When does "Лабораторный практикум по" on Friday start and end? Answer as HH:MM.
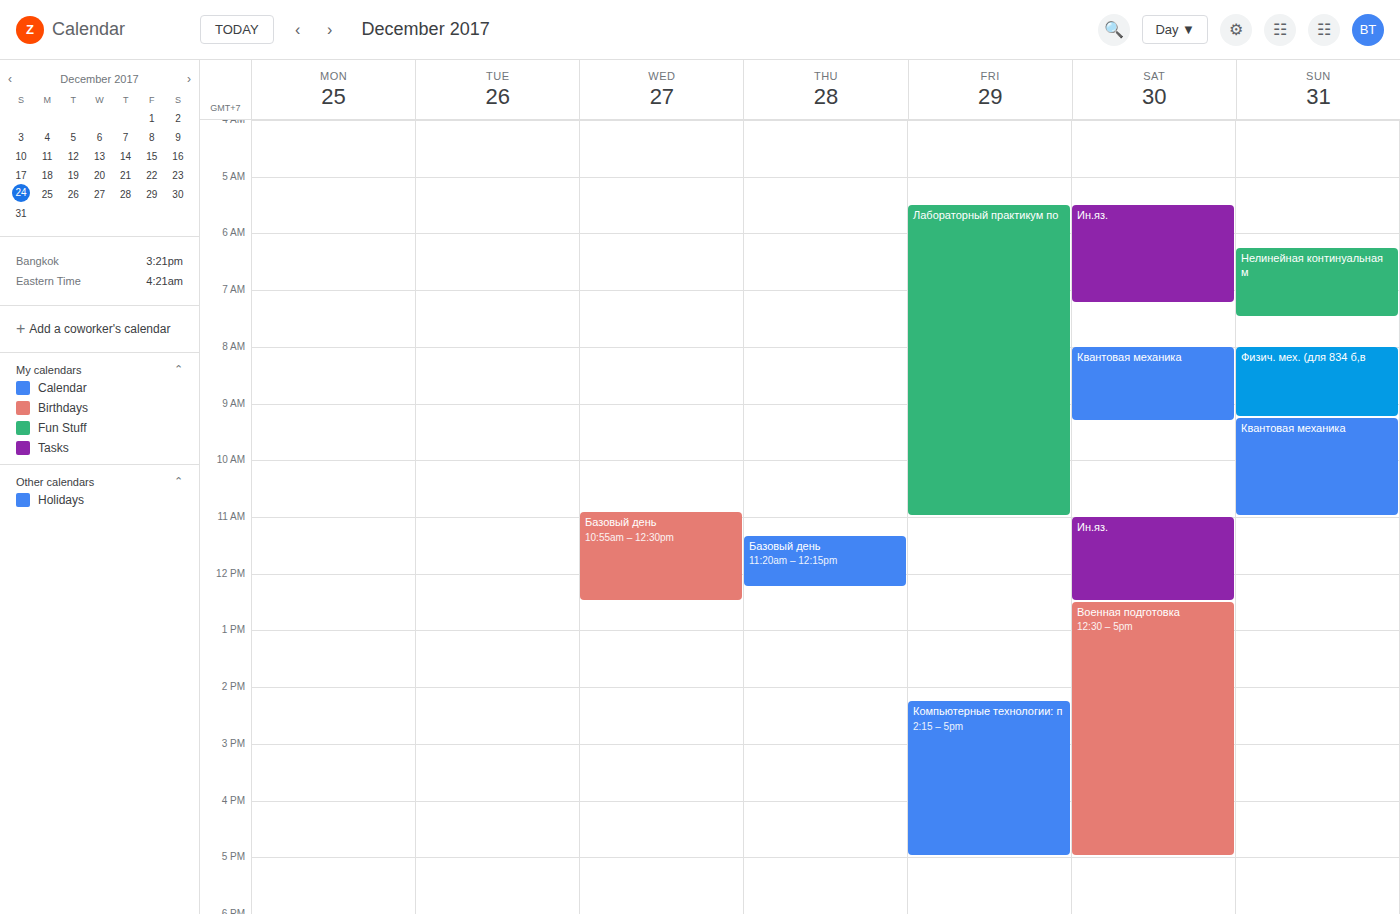
05:30 to 11:00